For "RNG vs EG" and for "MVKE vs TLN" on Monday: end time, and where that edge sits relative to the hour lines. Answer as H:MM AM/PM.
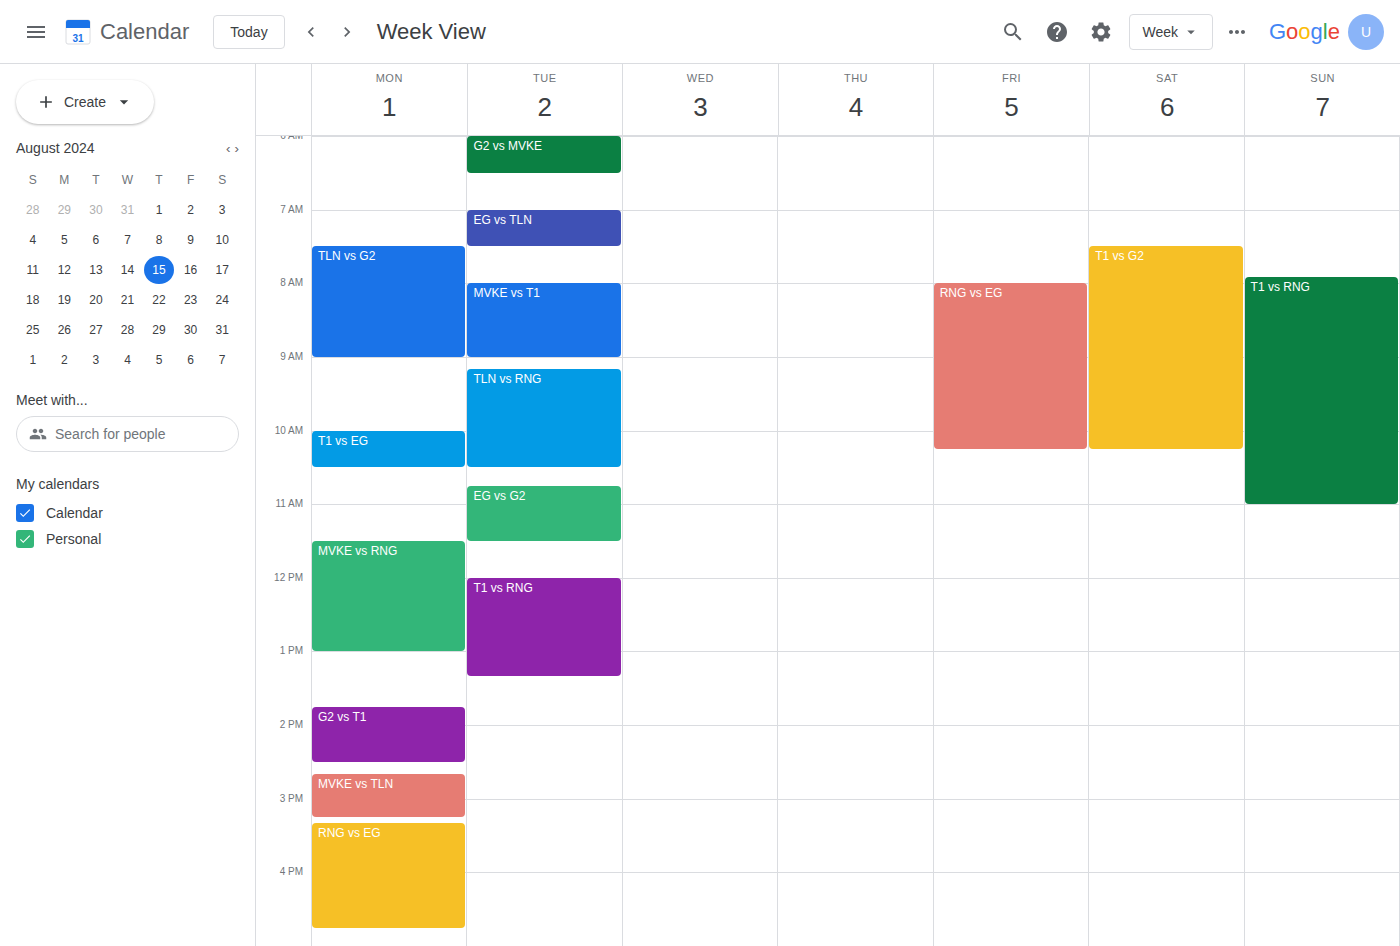
"RNG vs EG": 4:45 PM, neither: three quarters of the way from the 4 PM line to the 5 PM line. "MVKE vs TLN": 3:15 PM, neither: a quarter of the way from the 3 PM line to the 4 PM line.